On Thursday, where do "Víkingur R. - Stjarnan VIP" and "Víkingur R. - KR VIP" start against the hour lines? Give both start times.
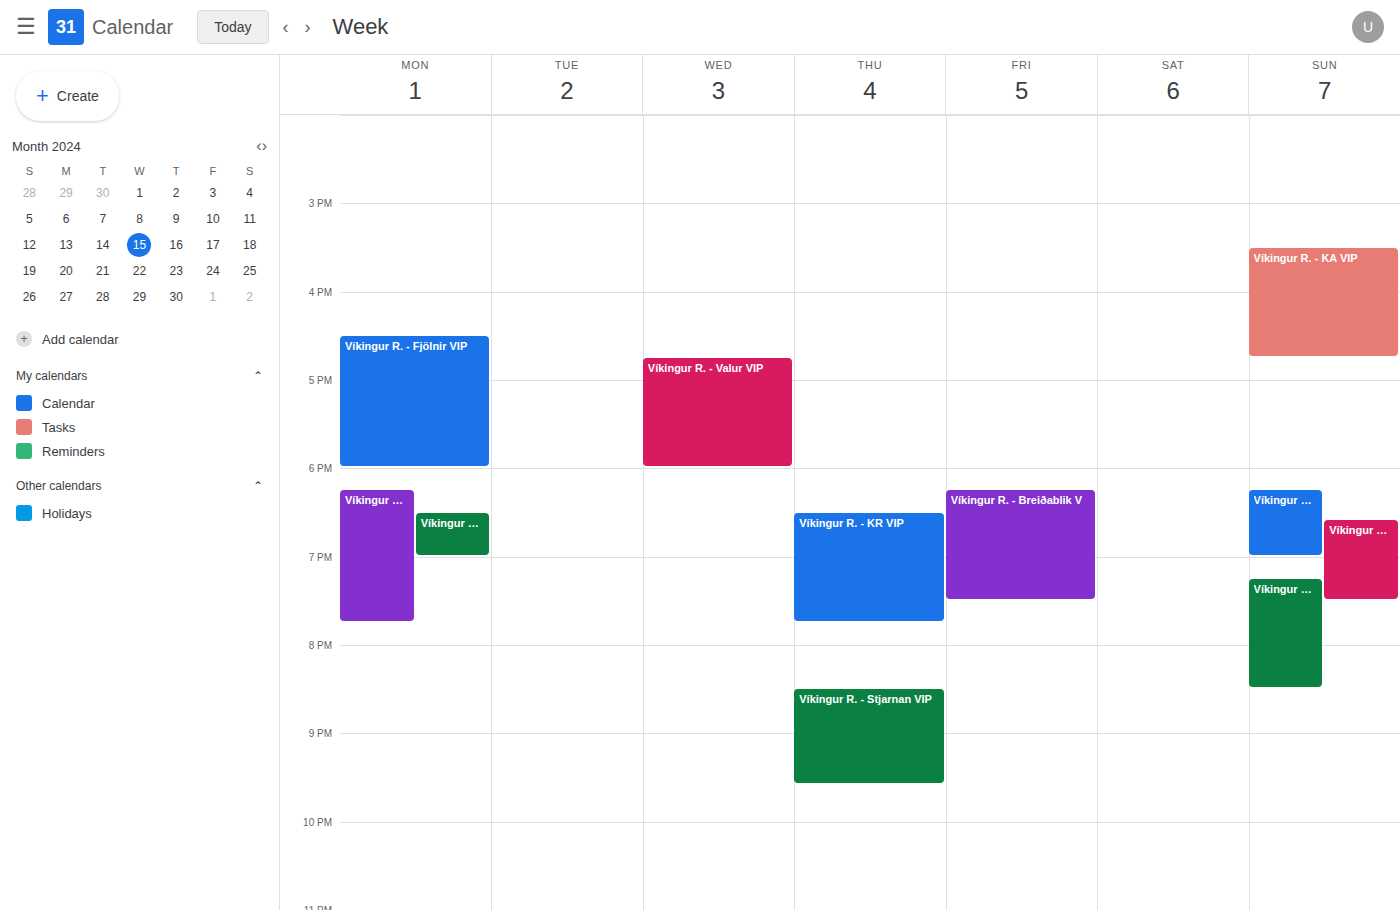
"Víkingur R. - Stjarnan VIP": 8:30 PM, halfway between the 8 PM and 9 PM lines. "Víkingur R. - KR VIP": 6:30 PM, halfway between the 6 PM and 7 PM lines.